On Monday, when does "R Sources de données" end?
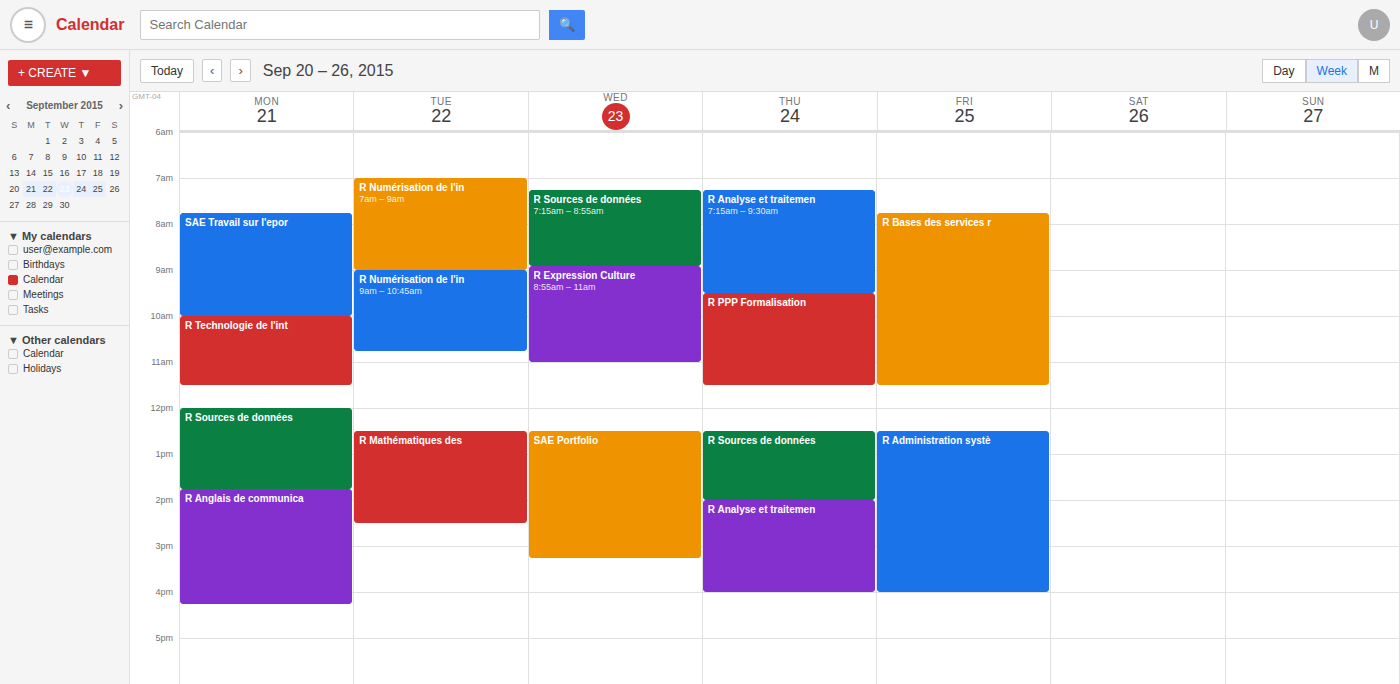
1:45 PM